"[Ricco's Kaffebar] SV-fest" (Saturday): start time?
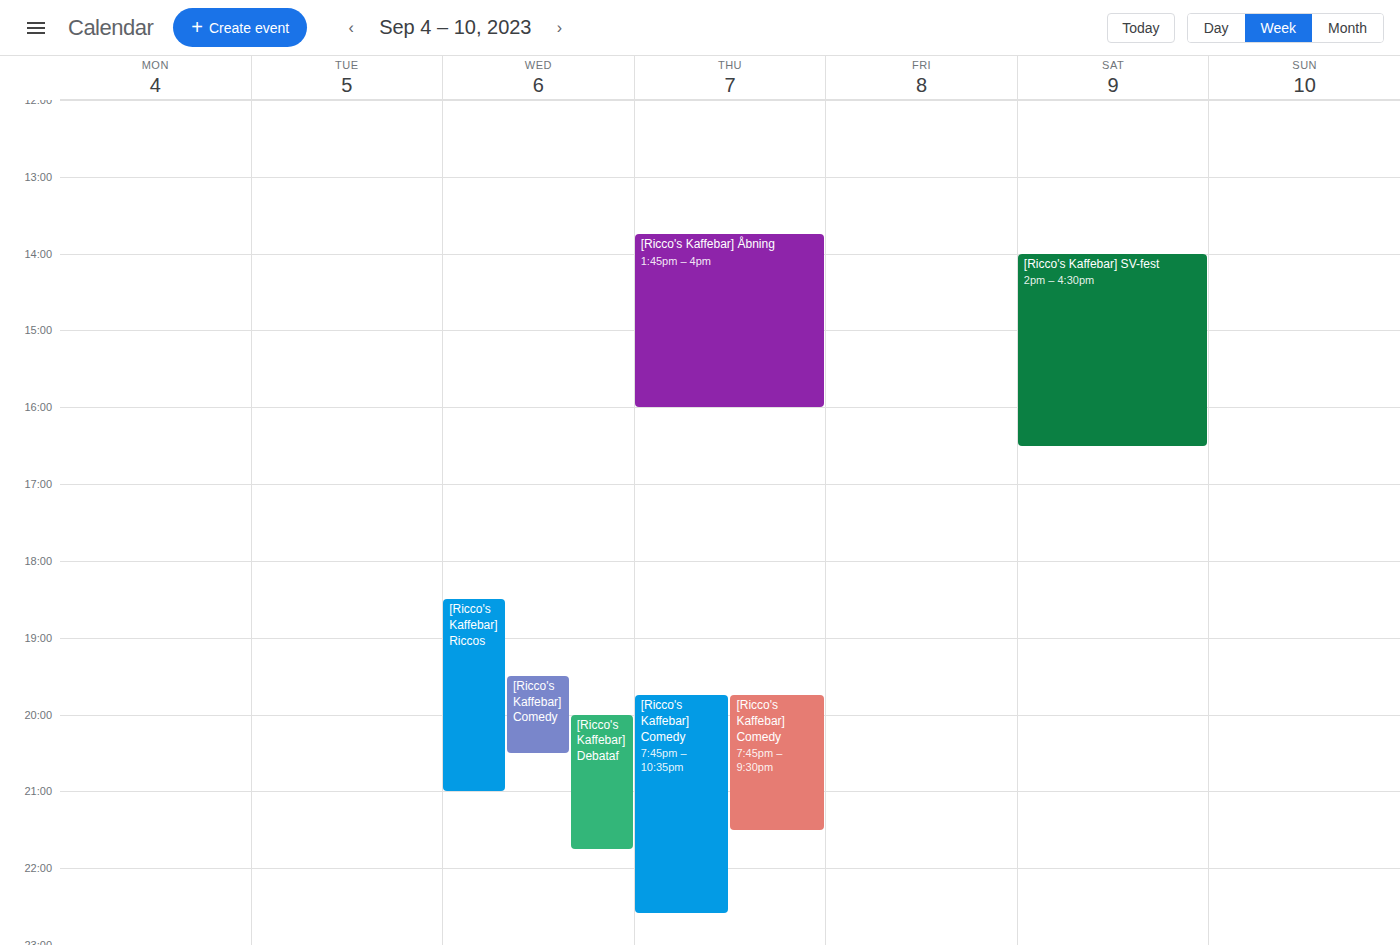
2:00 PM